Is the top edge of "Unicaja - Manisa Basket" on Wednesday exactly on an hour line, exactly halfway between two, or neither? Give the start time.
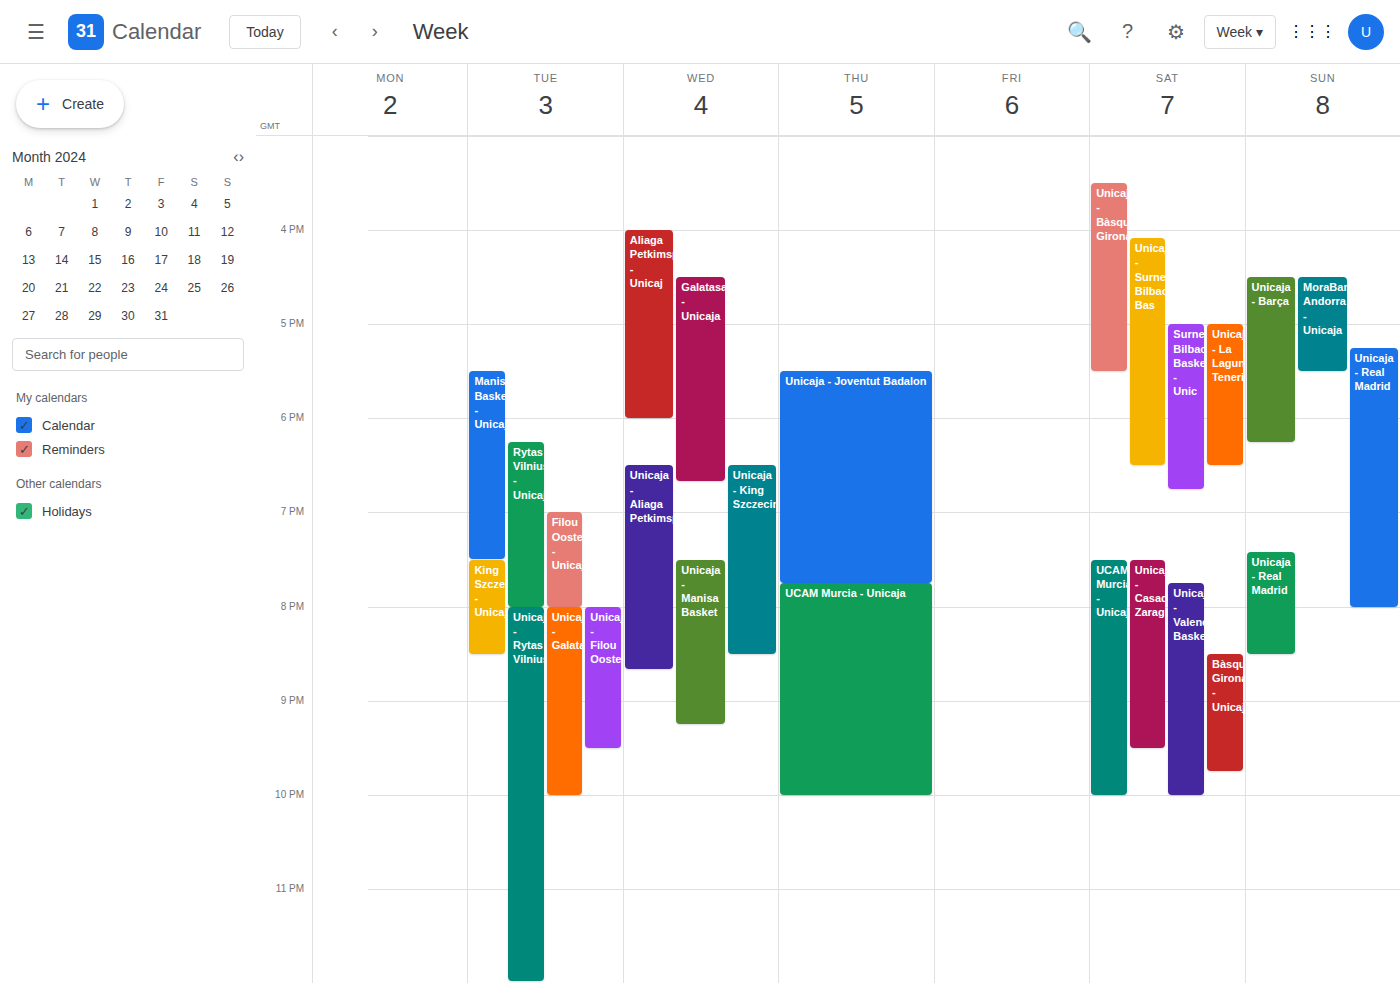
7:30 PM -- halfway between the 7 PM and 8 PM lines.